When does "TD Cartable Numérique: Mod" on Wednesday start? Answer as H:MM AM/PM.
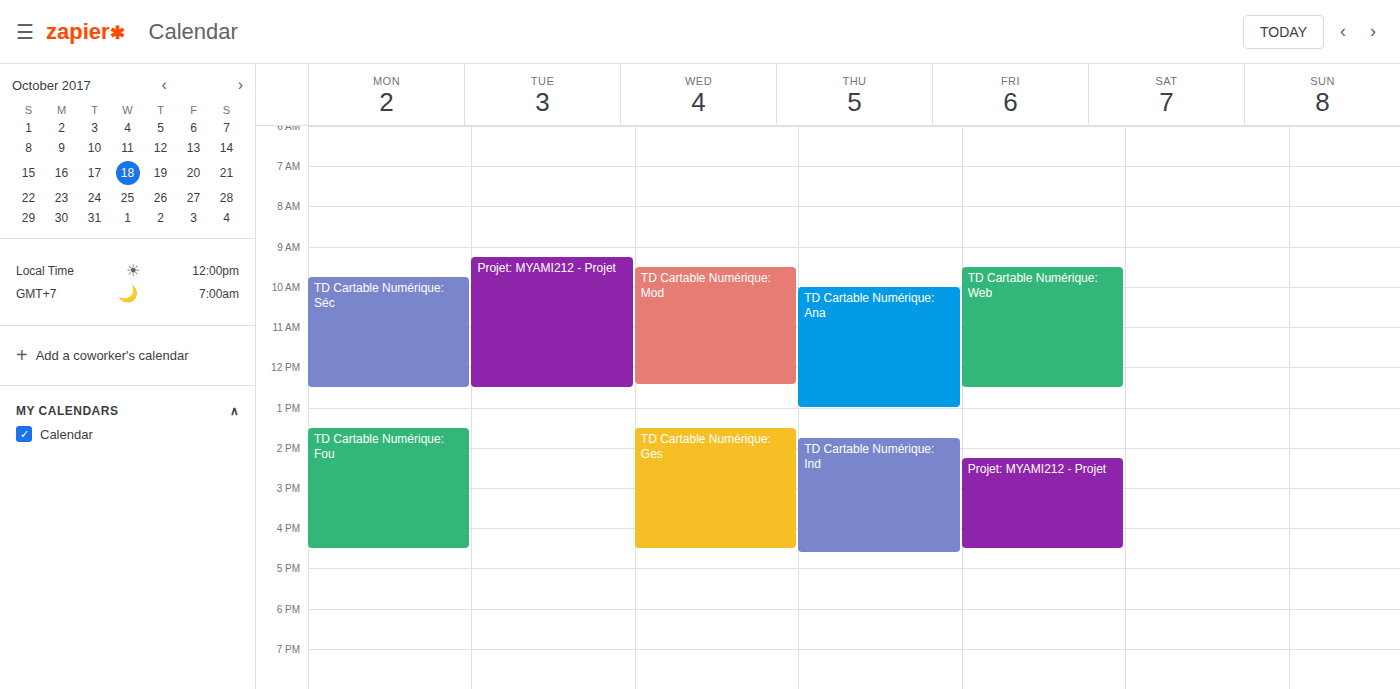
9:30 AM